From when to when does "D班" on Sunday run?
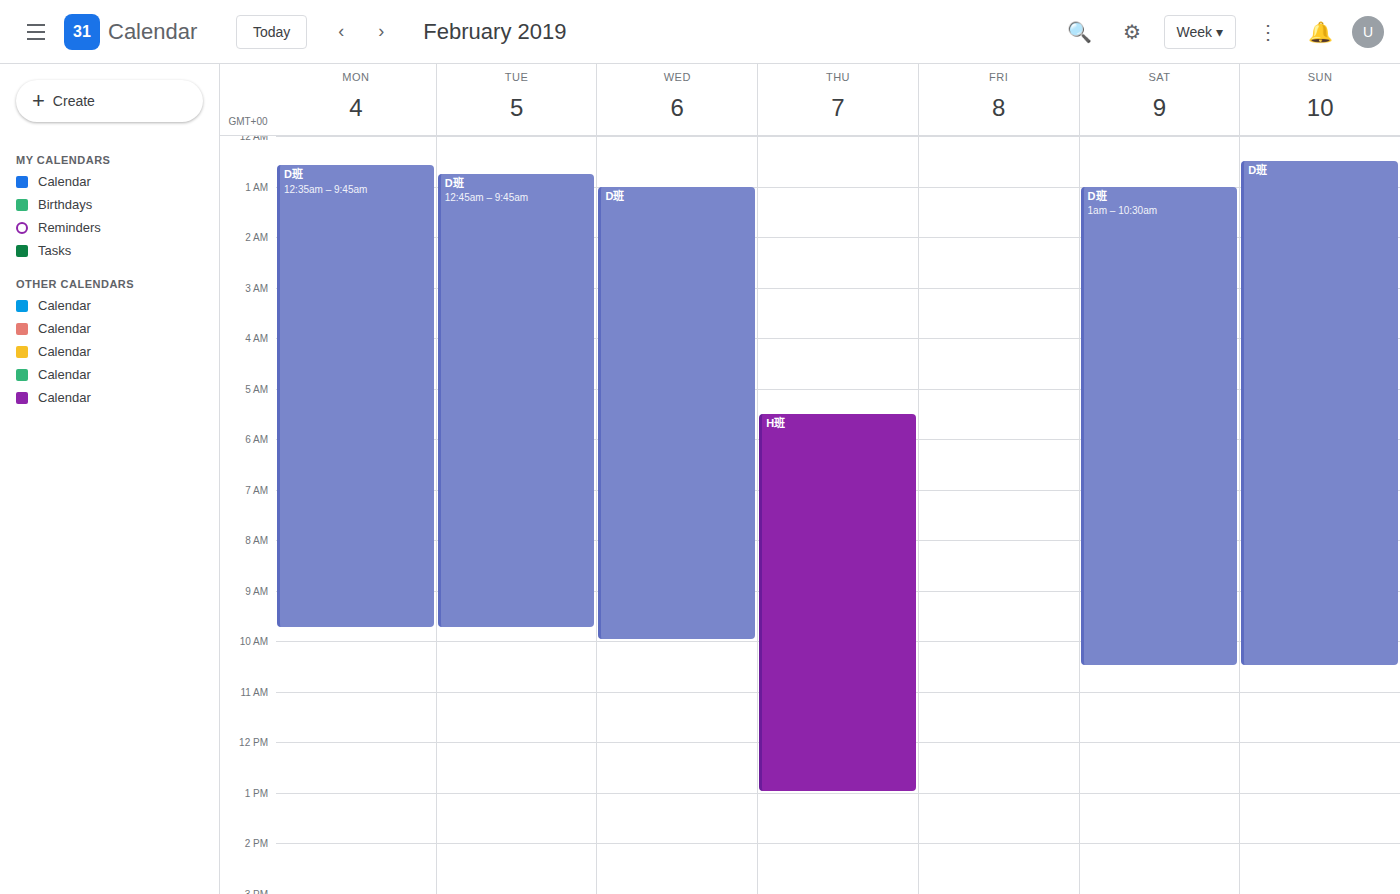
12:30 AM to 10:30 AM